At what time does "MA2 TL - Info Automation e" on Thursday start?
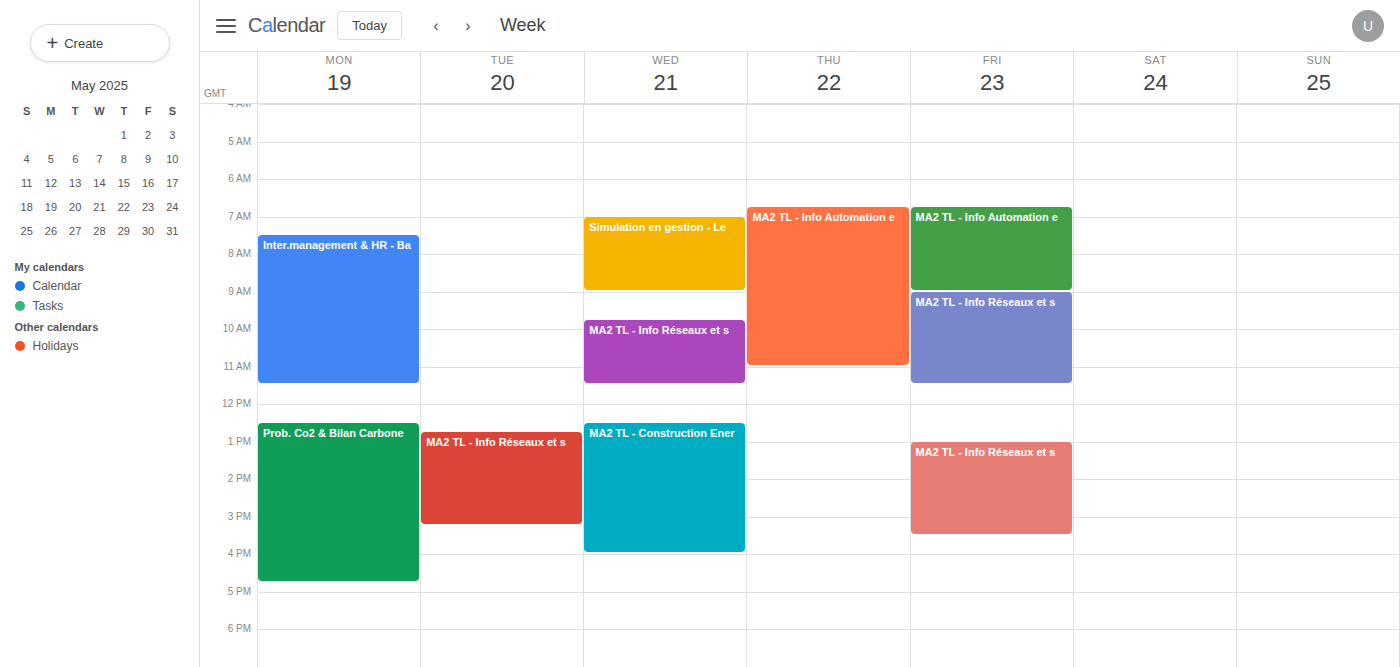
6:45 AM